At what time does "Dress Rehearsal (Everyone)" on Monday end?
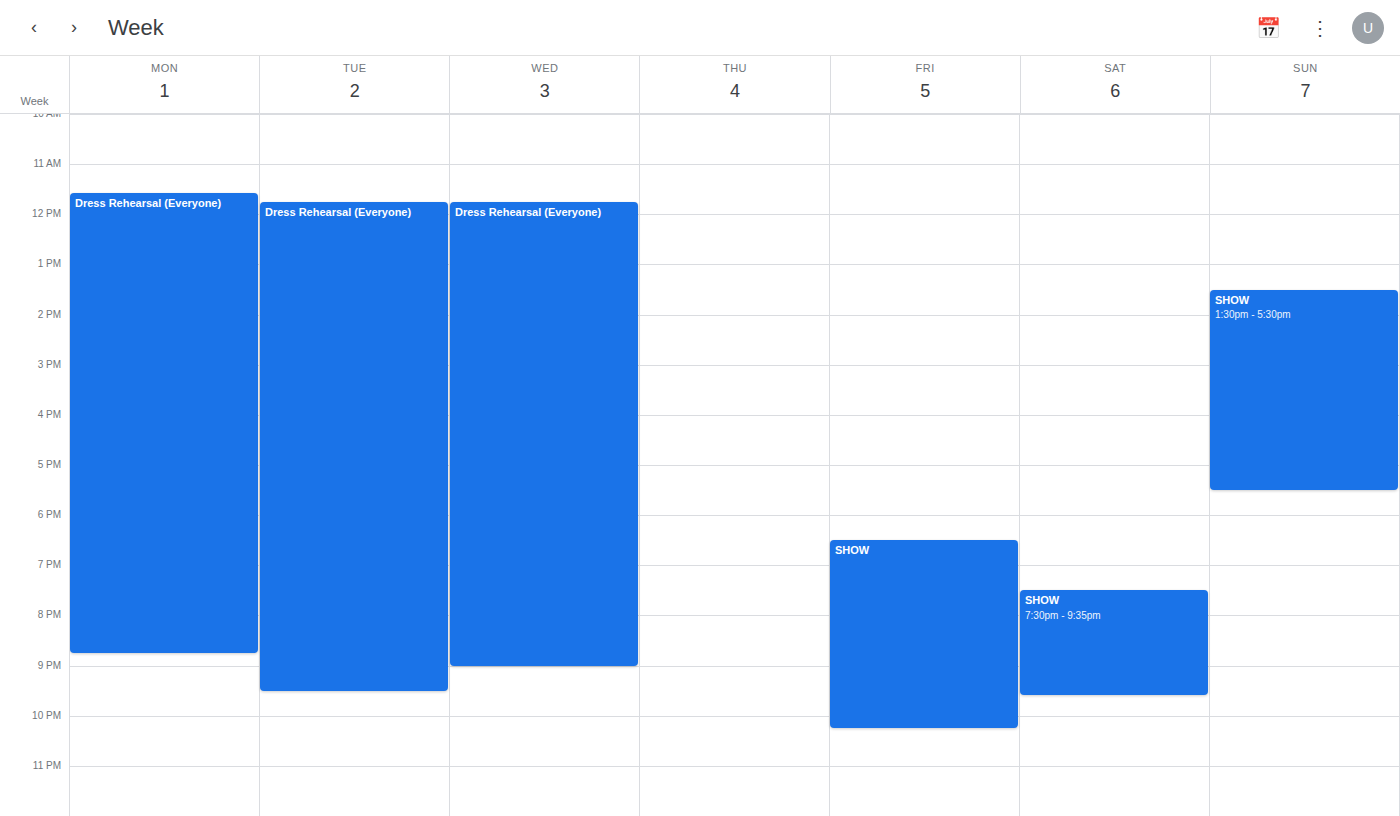
8:45 PM